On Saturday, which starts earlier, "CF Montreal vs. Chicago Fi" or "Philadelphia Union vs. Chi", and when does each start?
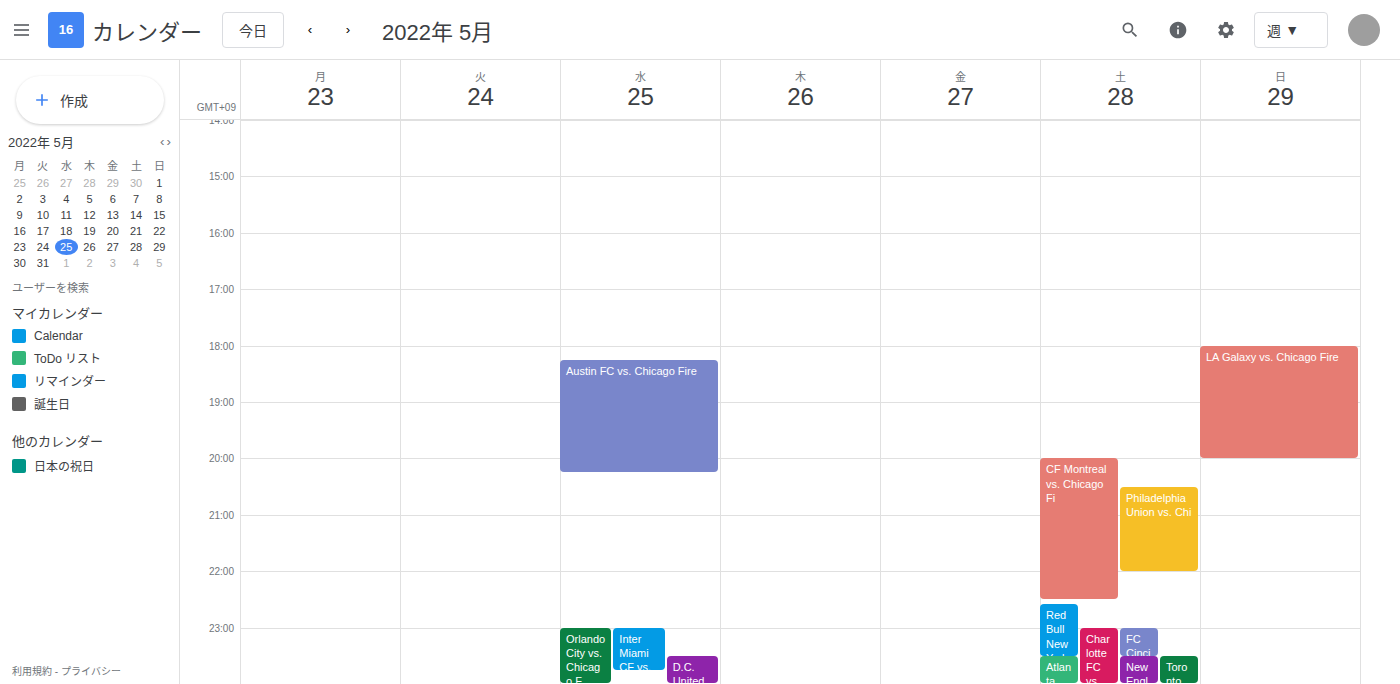
"CF Montreal vs. Chicago Fi" 8:00 PM; "Philadelphia Union vs. Chi" 8:30 PM.